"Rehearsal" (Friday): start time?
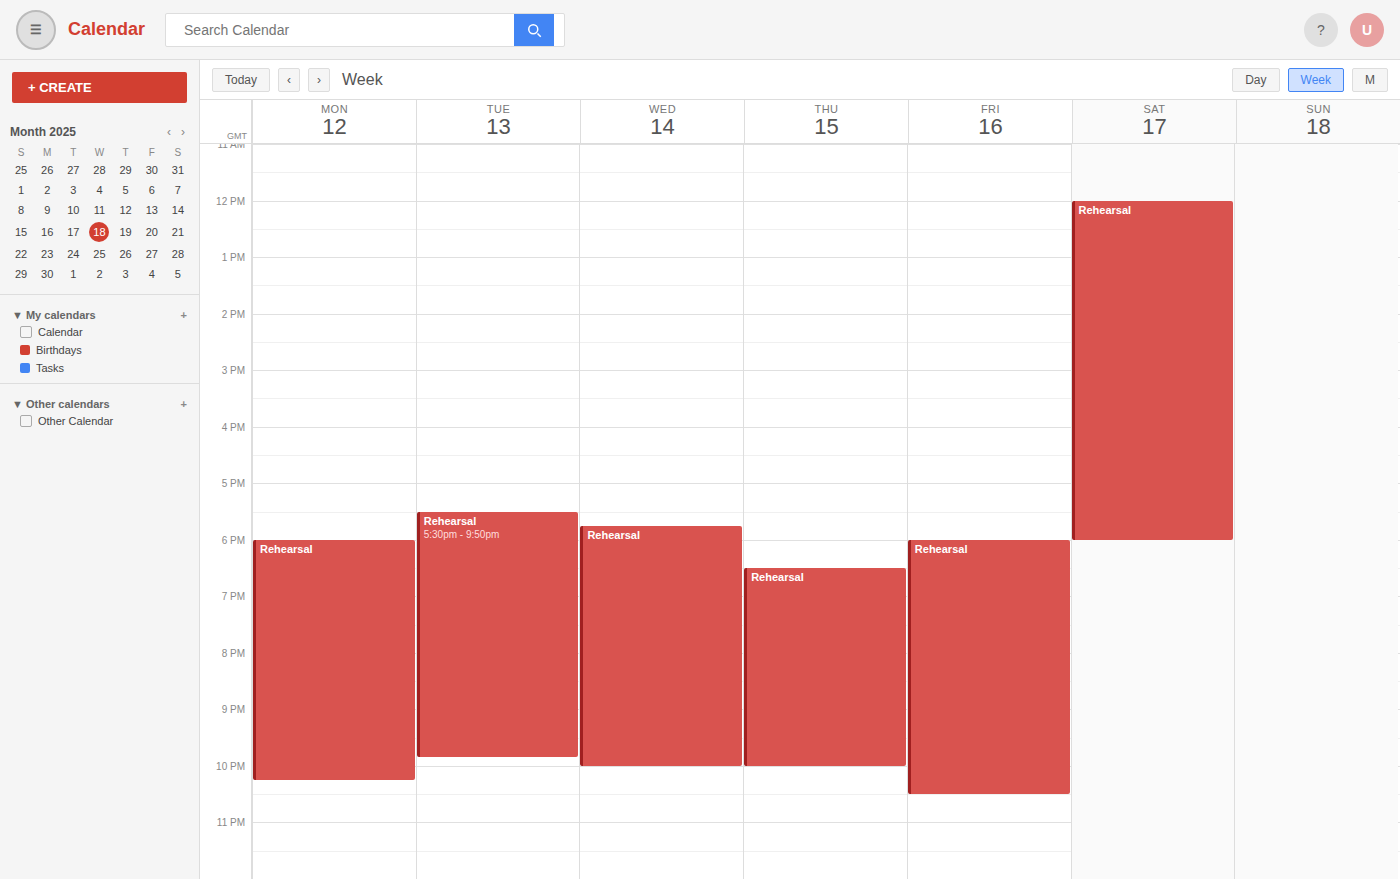
18:00